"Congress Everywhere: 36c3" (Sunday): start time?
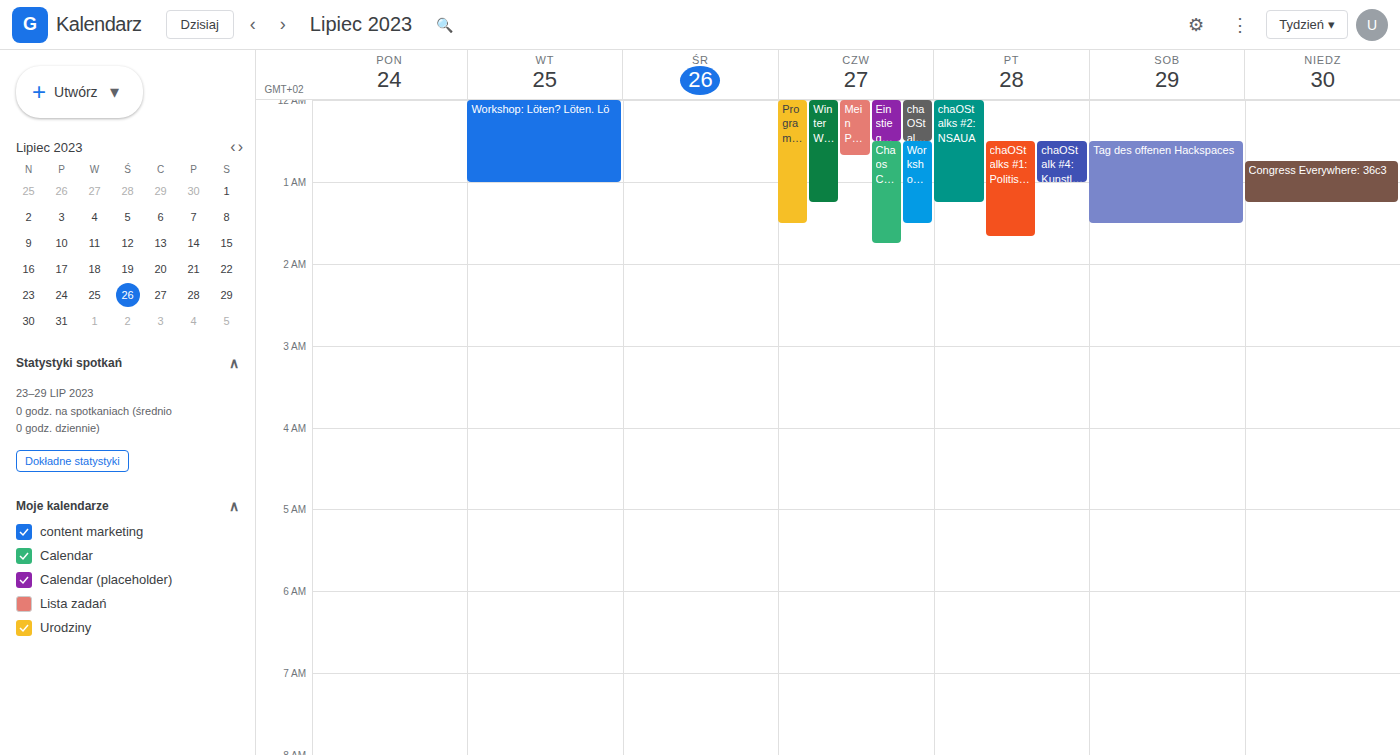
12:45 AM